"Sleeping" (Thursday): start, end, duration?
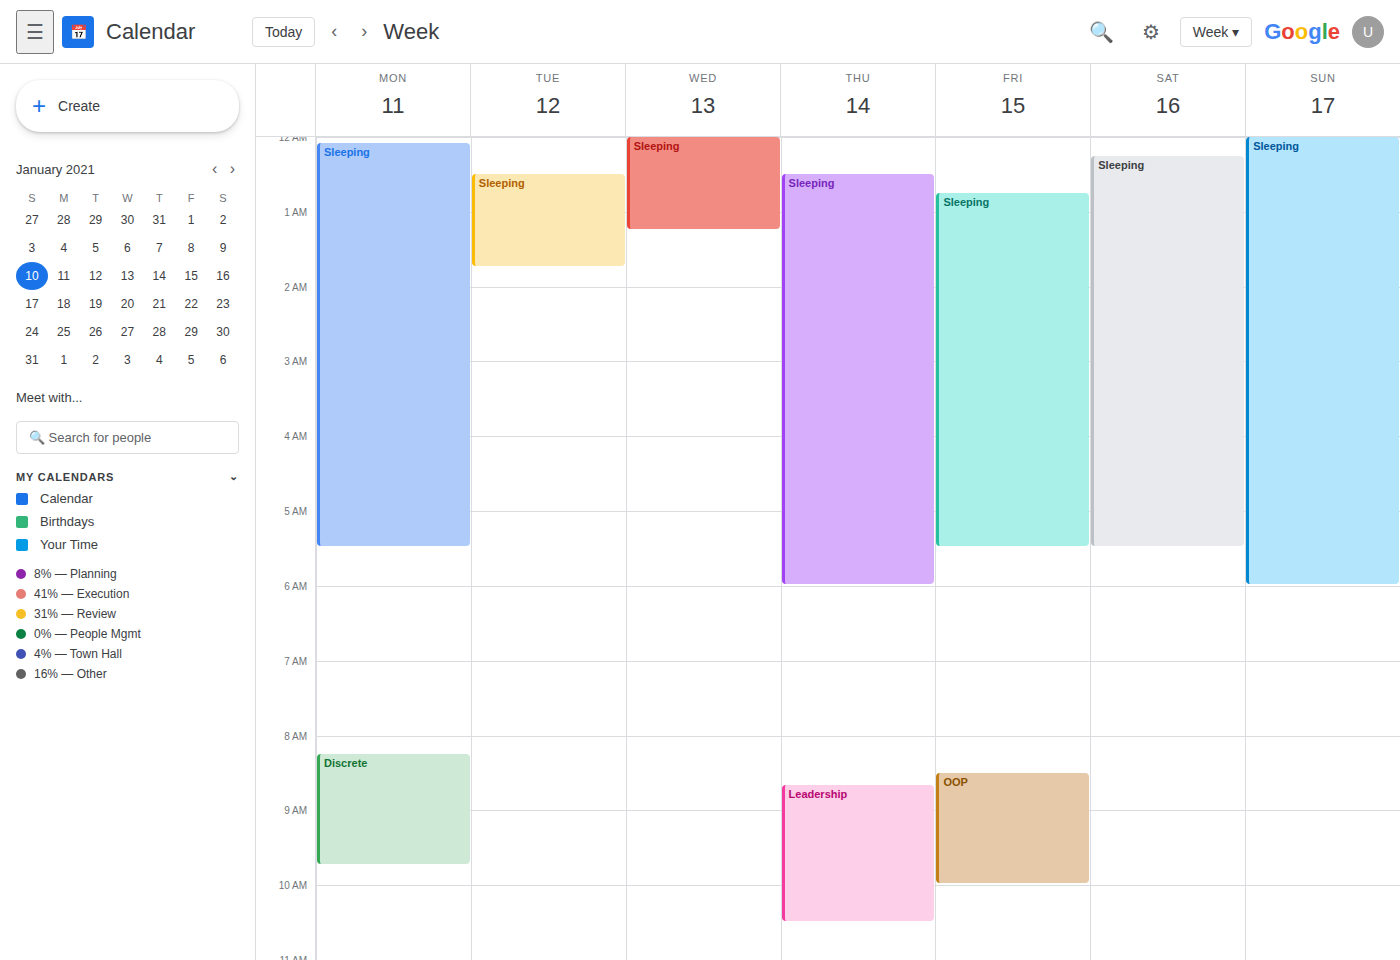
12:30 AM to 6:00 AM, 5 hours 30 minutes